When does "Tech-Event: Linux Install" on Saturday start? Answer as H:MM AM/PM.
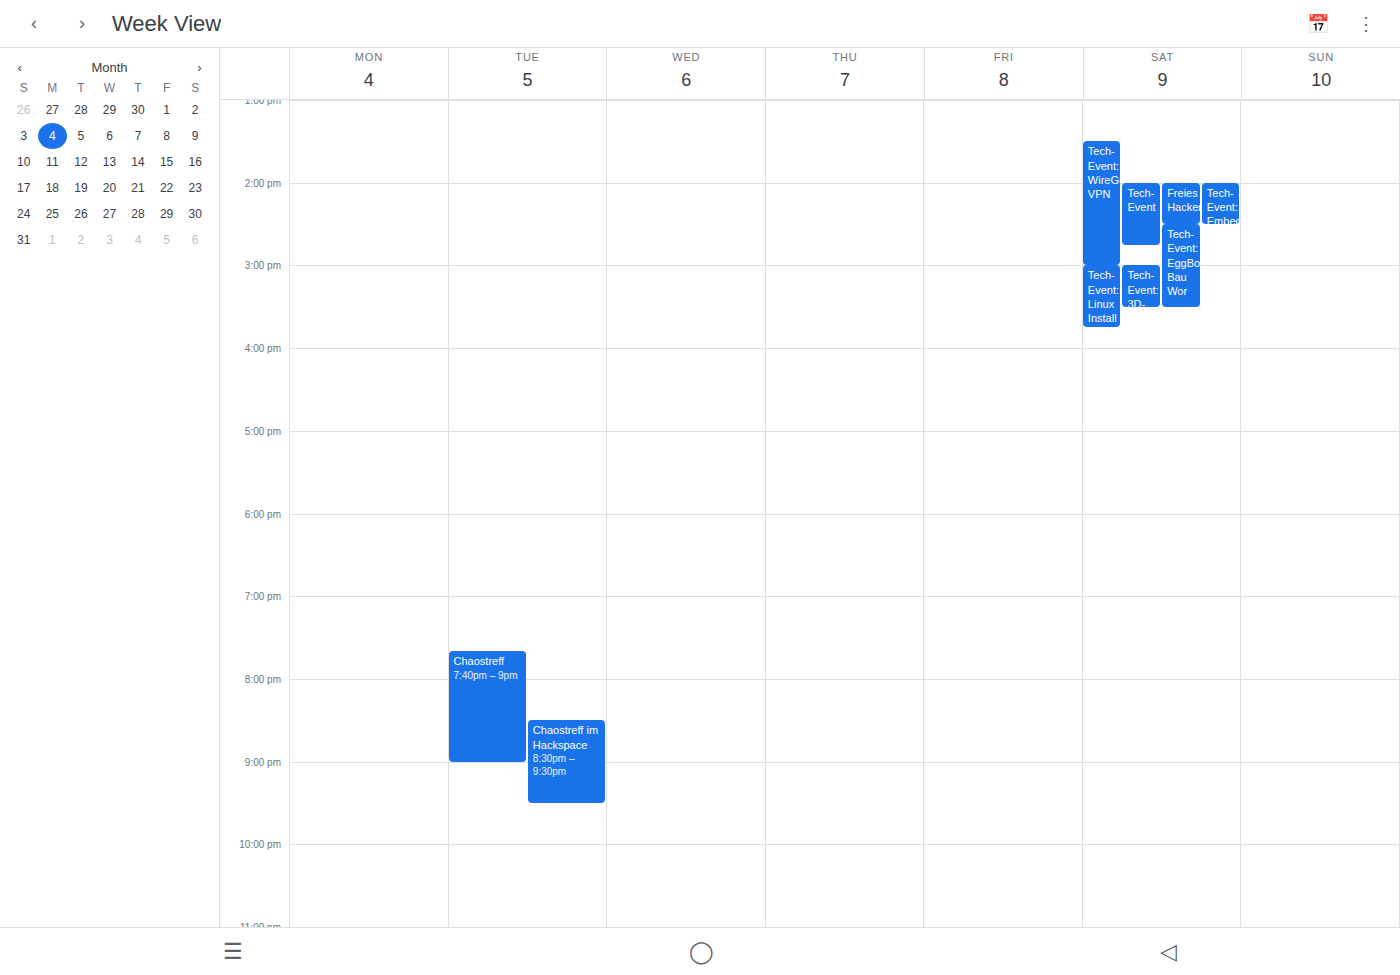
3:00 PM